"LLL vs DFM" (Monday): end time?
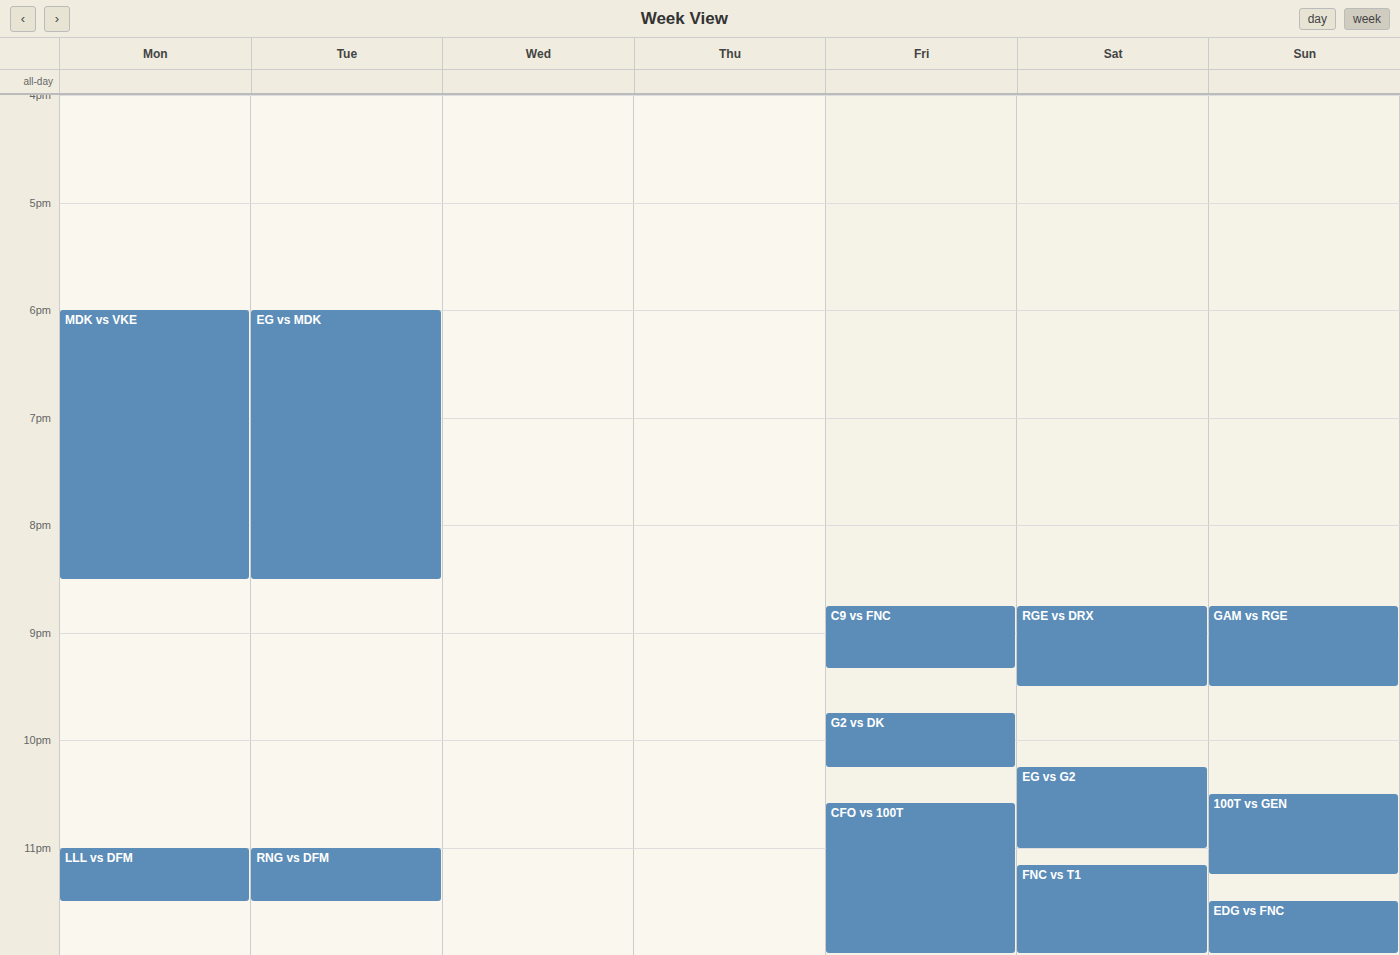
11:30 PM